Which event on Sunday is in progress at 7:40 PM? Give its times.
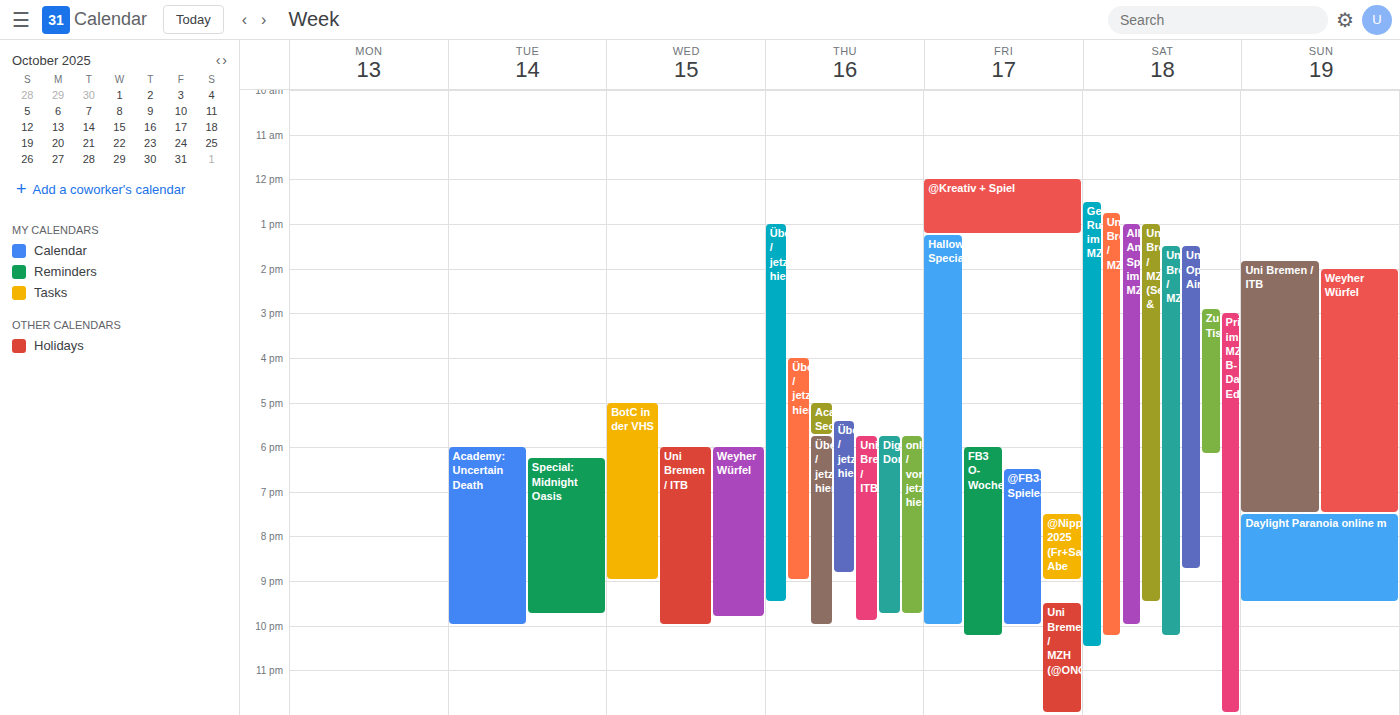
"Daylight Paranoia online m", 7:30 PM to 9:30 PM